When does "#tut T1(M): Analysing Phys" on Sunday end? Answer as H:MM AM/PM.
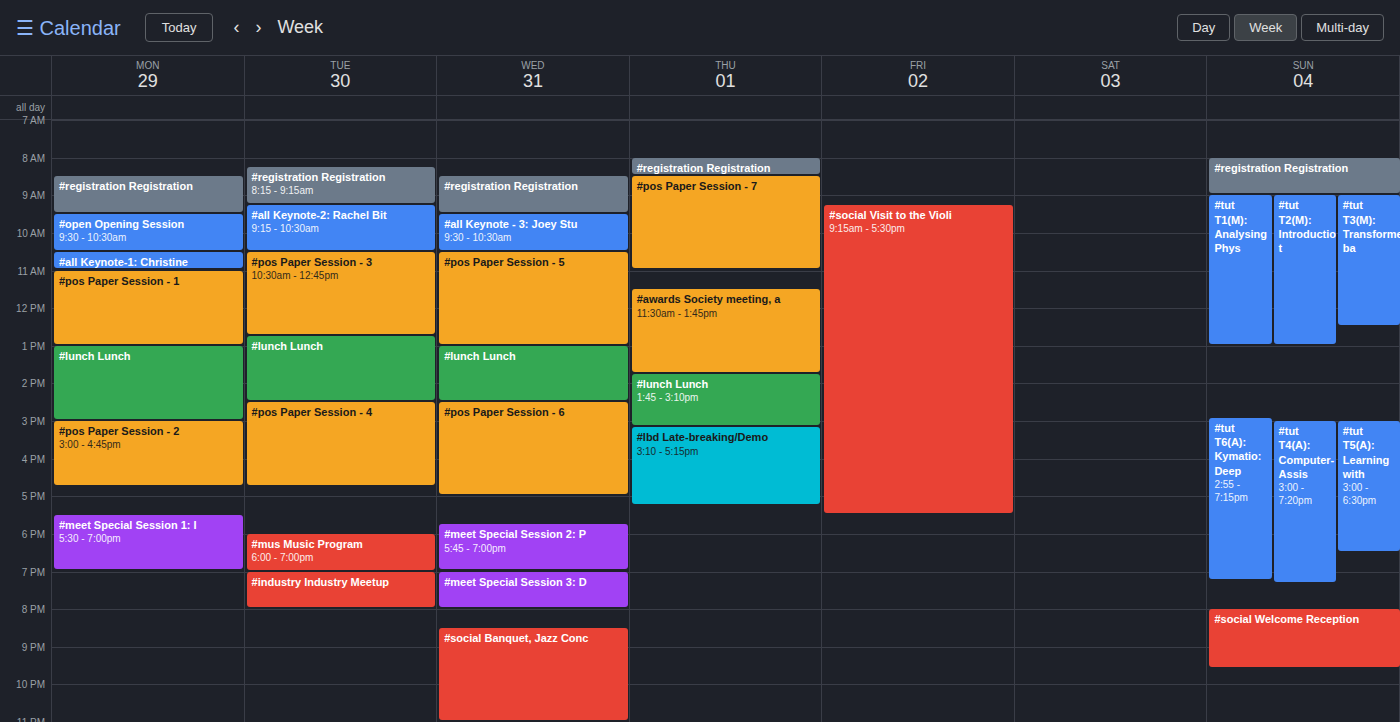
1:00 PM